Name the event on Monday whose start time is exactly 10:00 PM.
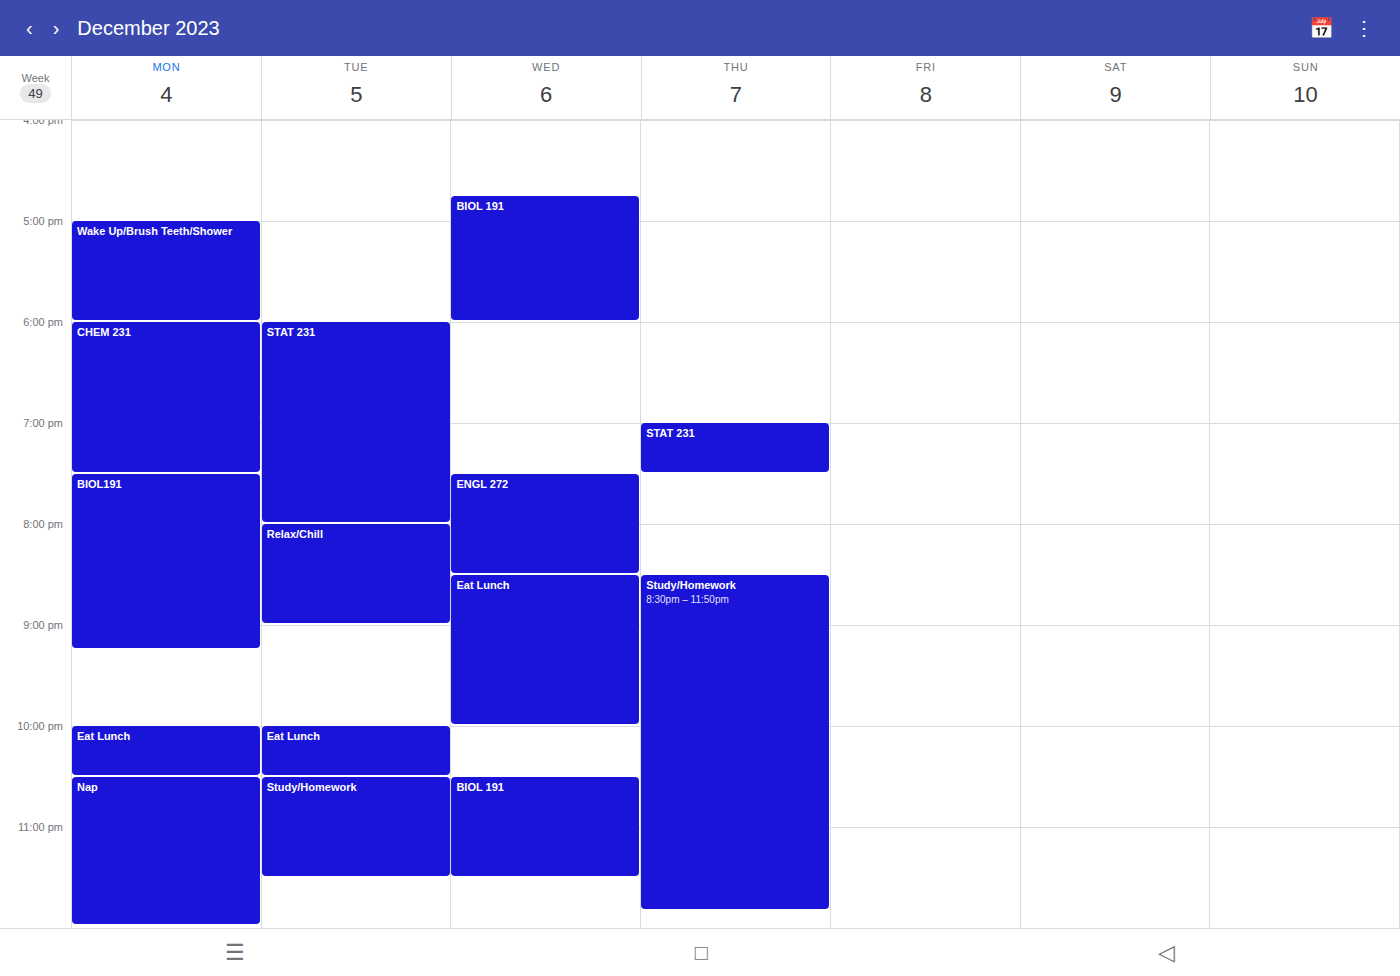
"Eat Lunch"